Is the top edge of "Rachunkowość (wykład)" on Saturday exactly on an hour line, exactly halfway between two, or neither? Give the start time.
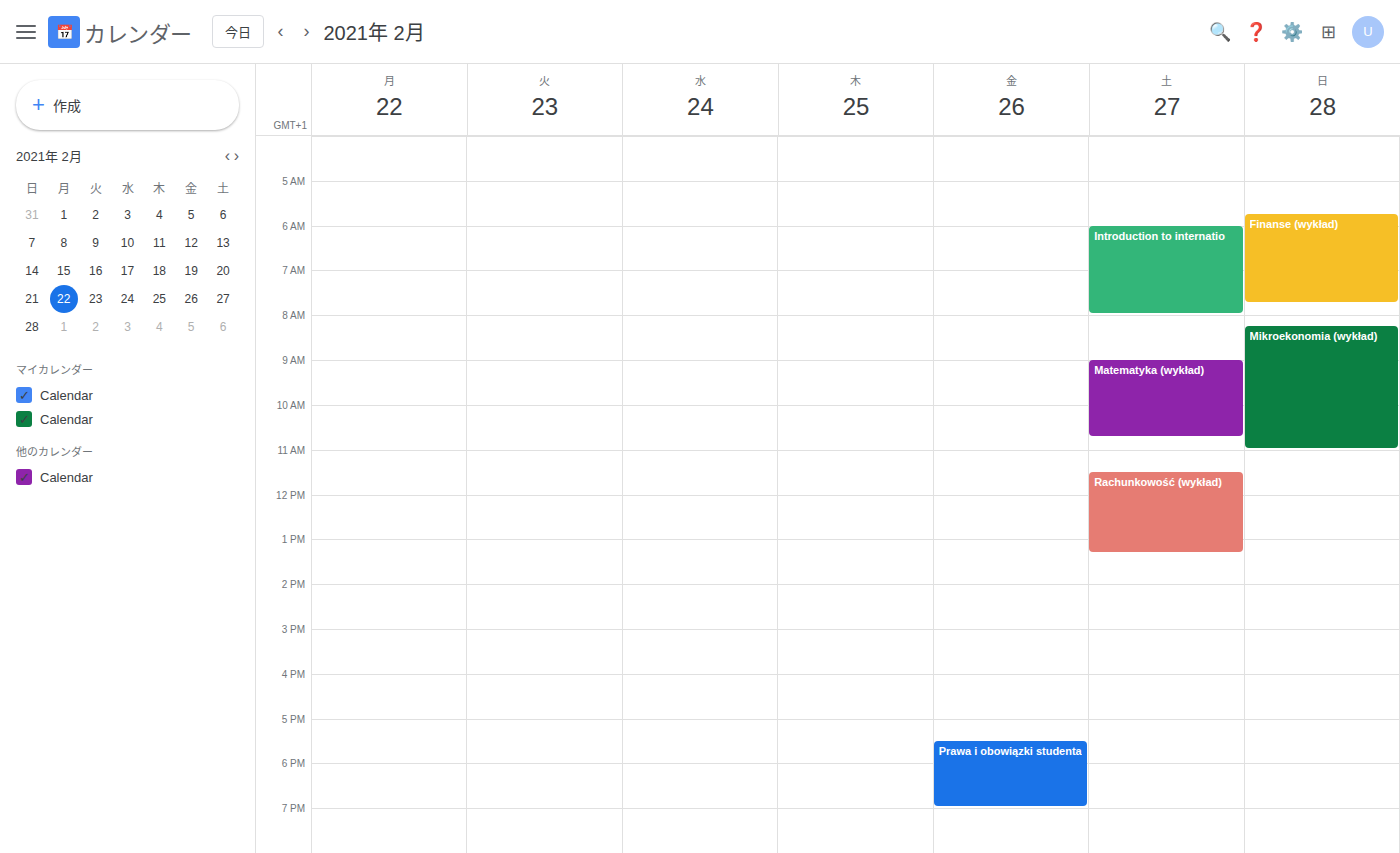
11:30 AM -- halfway between the 11 AM and 12 PM lines.